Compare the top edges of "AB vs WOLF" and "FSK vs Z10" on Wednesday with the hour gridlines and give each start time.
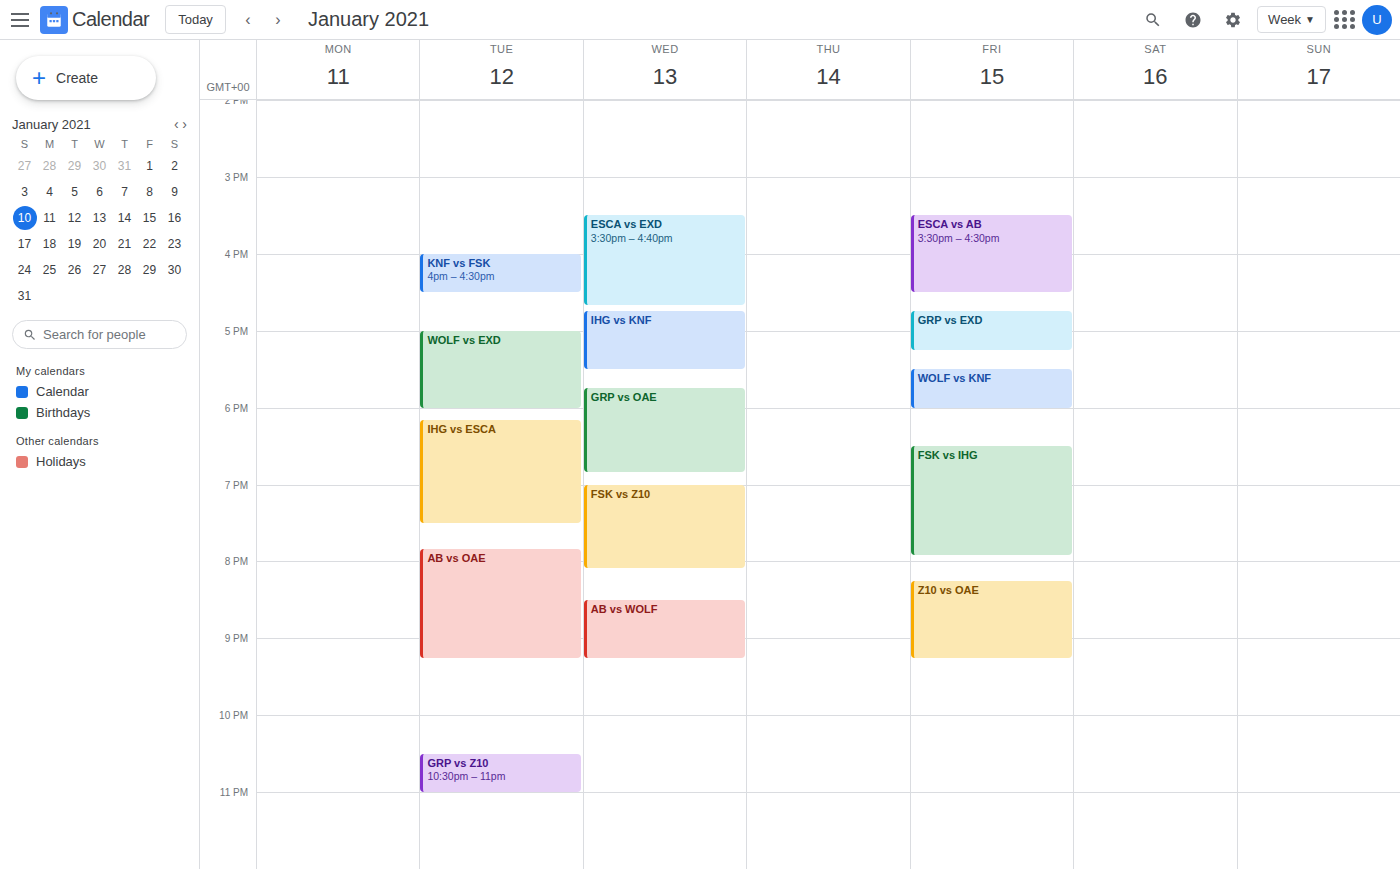
"AB vs WOLF": 8:30 PM, halfway between the 8 PM and 9 PM lines. "FSK vs Z10": 7:00 PM, exactly on the 7 PM line.